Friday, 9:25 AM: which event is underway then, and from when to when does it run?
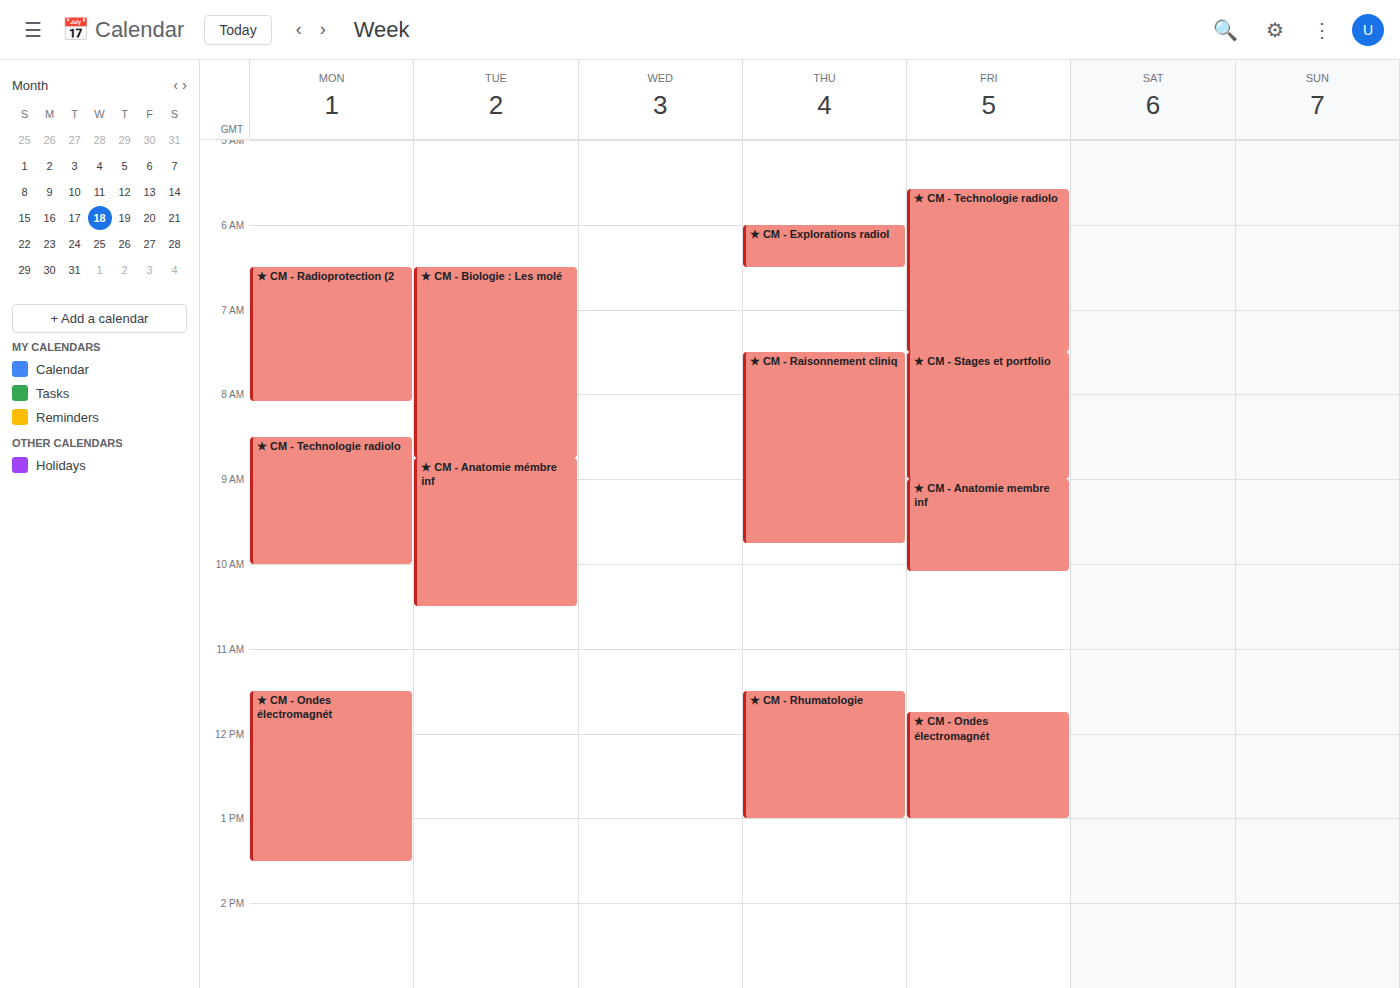
"★ CM - Anatomie membre inf", 9:00 AM to 10:05 AM